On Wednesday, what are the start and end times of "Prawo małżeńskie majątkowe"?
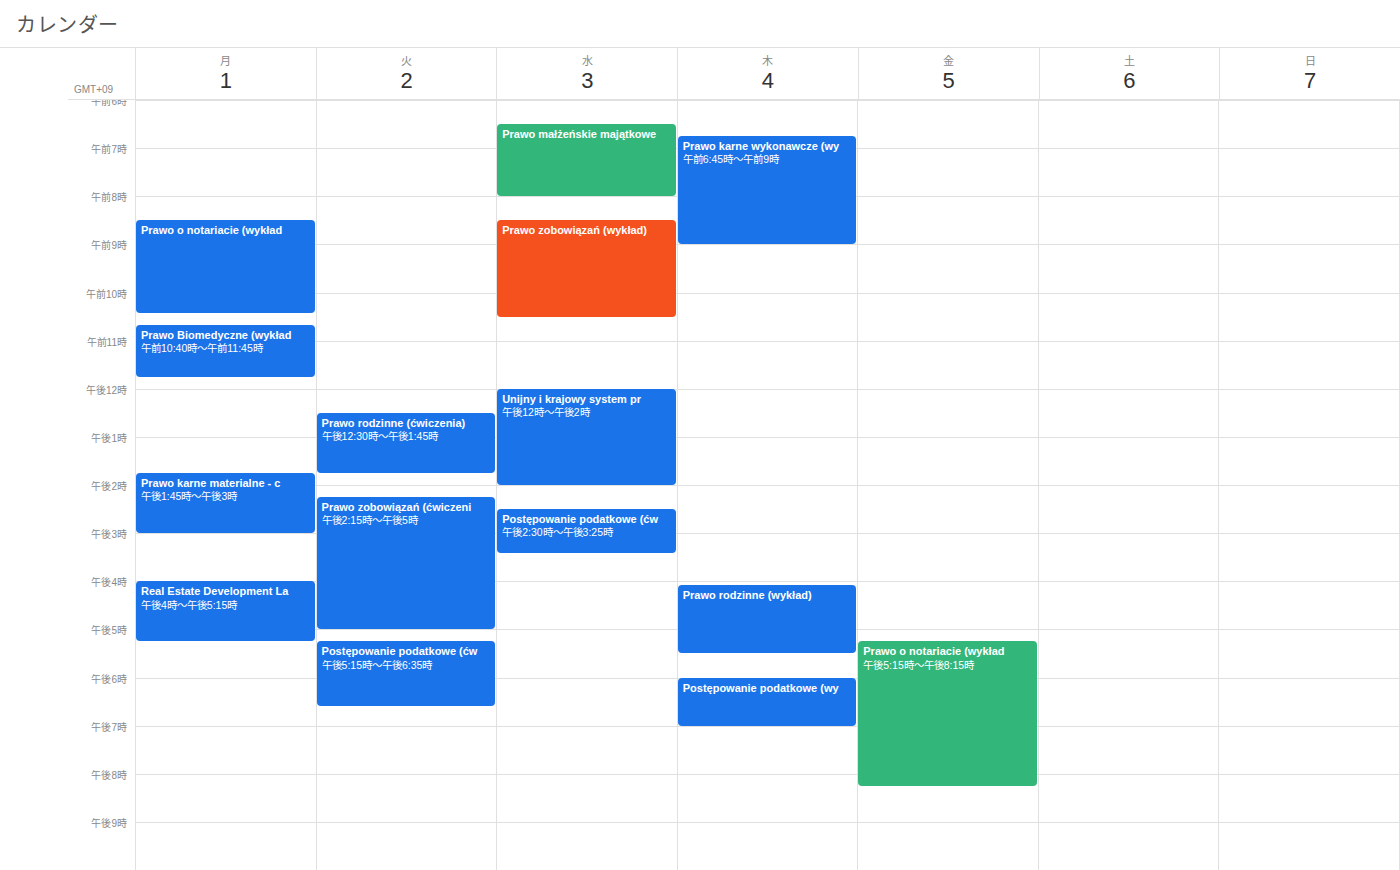
6:30 AM to 8:00 AM